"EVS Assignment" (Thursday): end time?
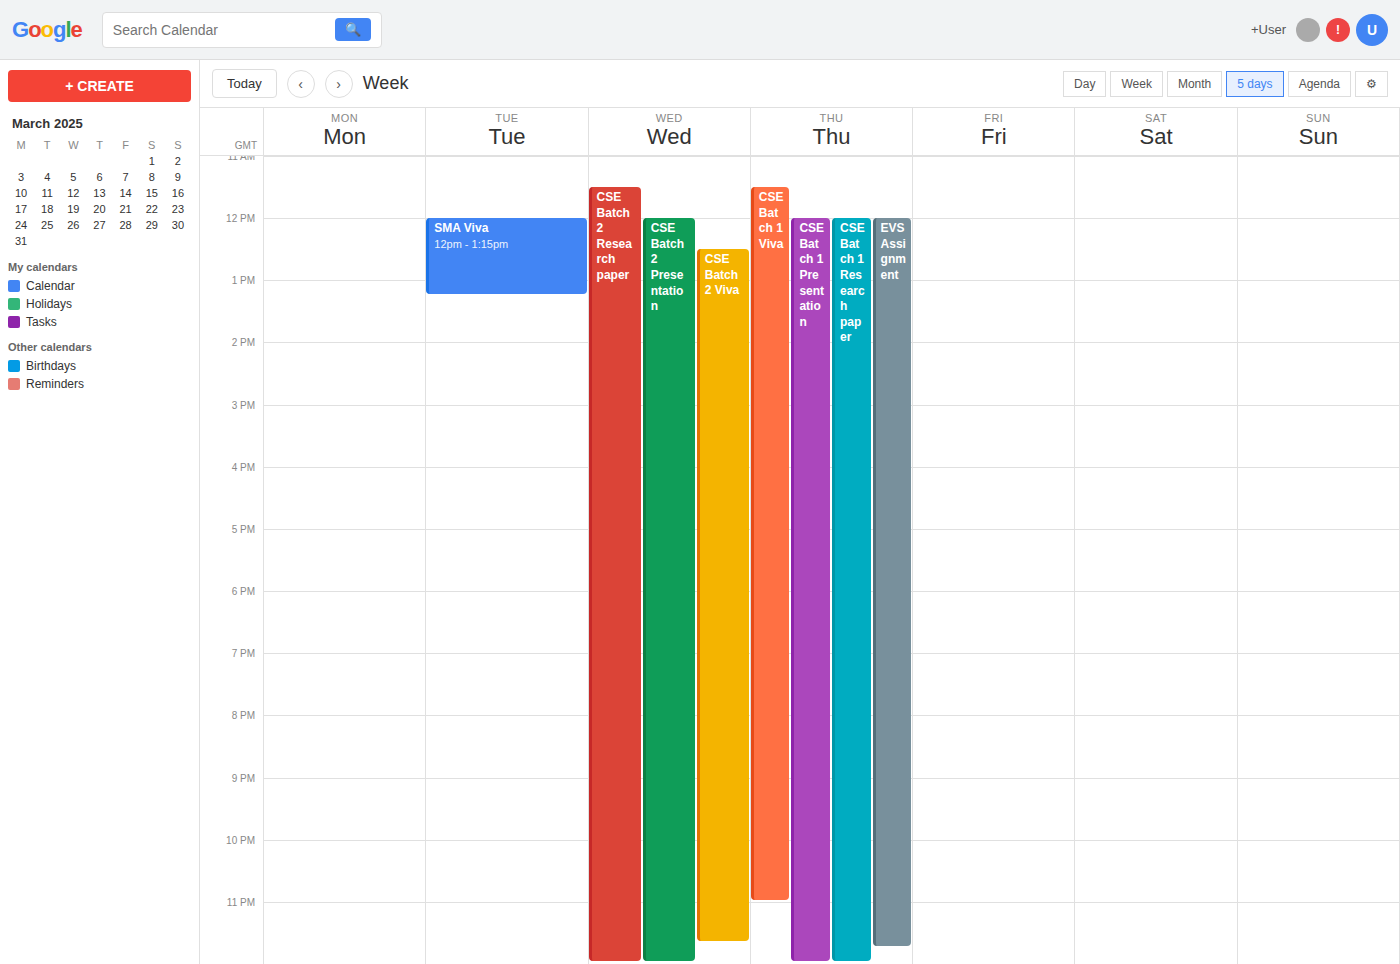
11:45 PM